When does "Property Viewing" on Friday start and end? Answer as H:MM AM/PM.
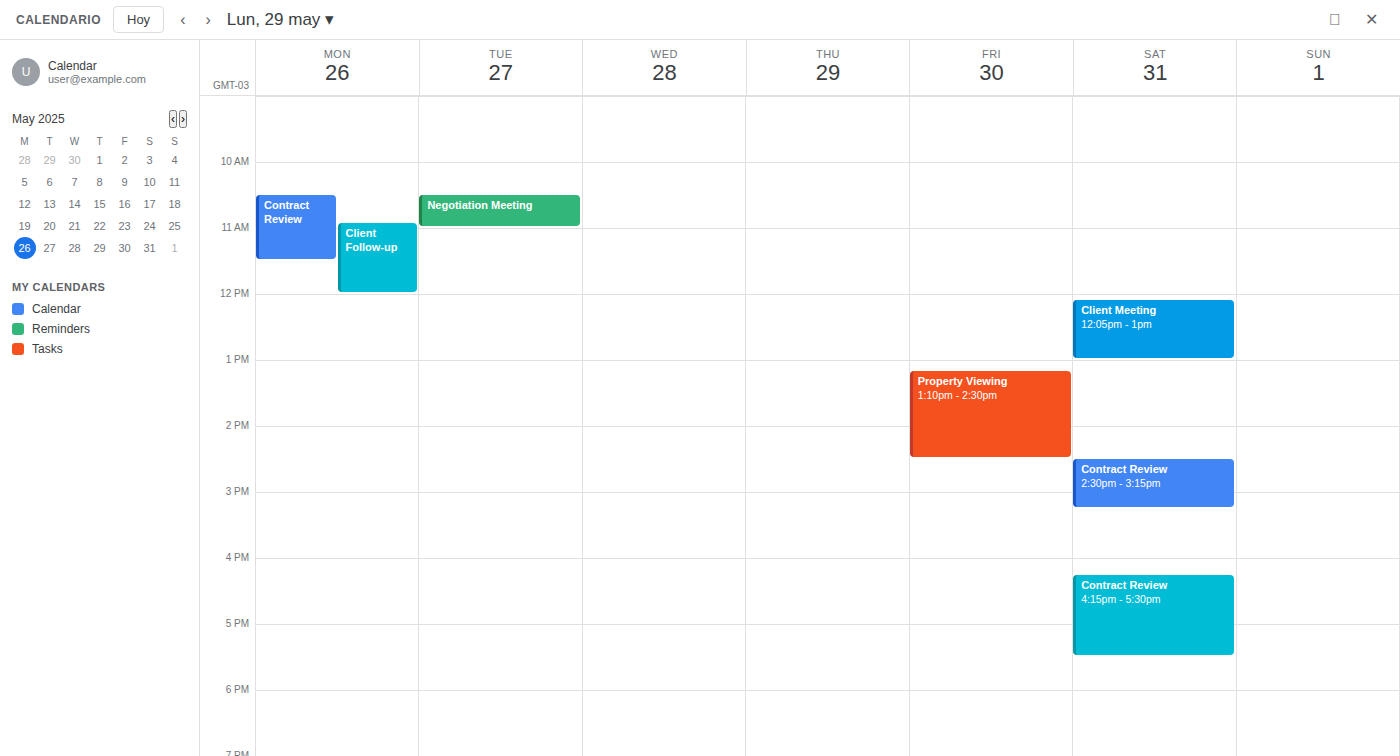
1:10 PM to 2:30 PM